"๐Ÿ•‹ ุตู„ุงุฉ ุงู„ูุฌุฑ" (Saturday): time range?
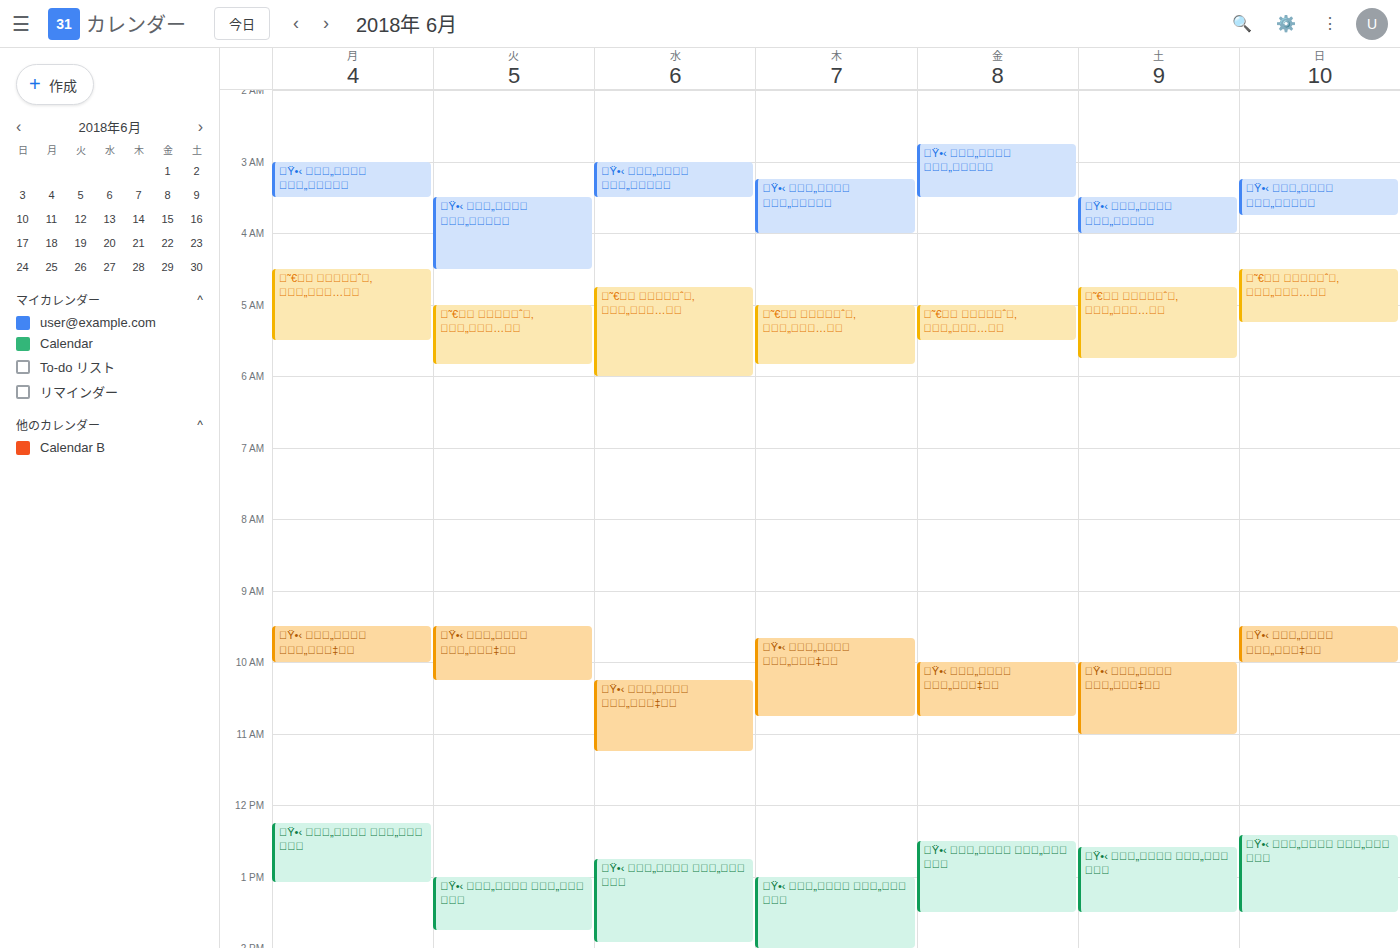
3:30 AM to 4:00 AM